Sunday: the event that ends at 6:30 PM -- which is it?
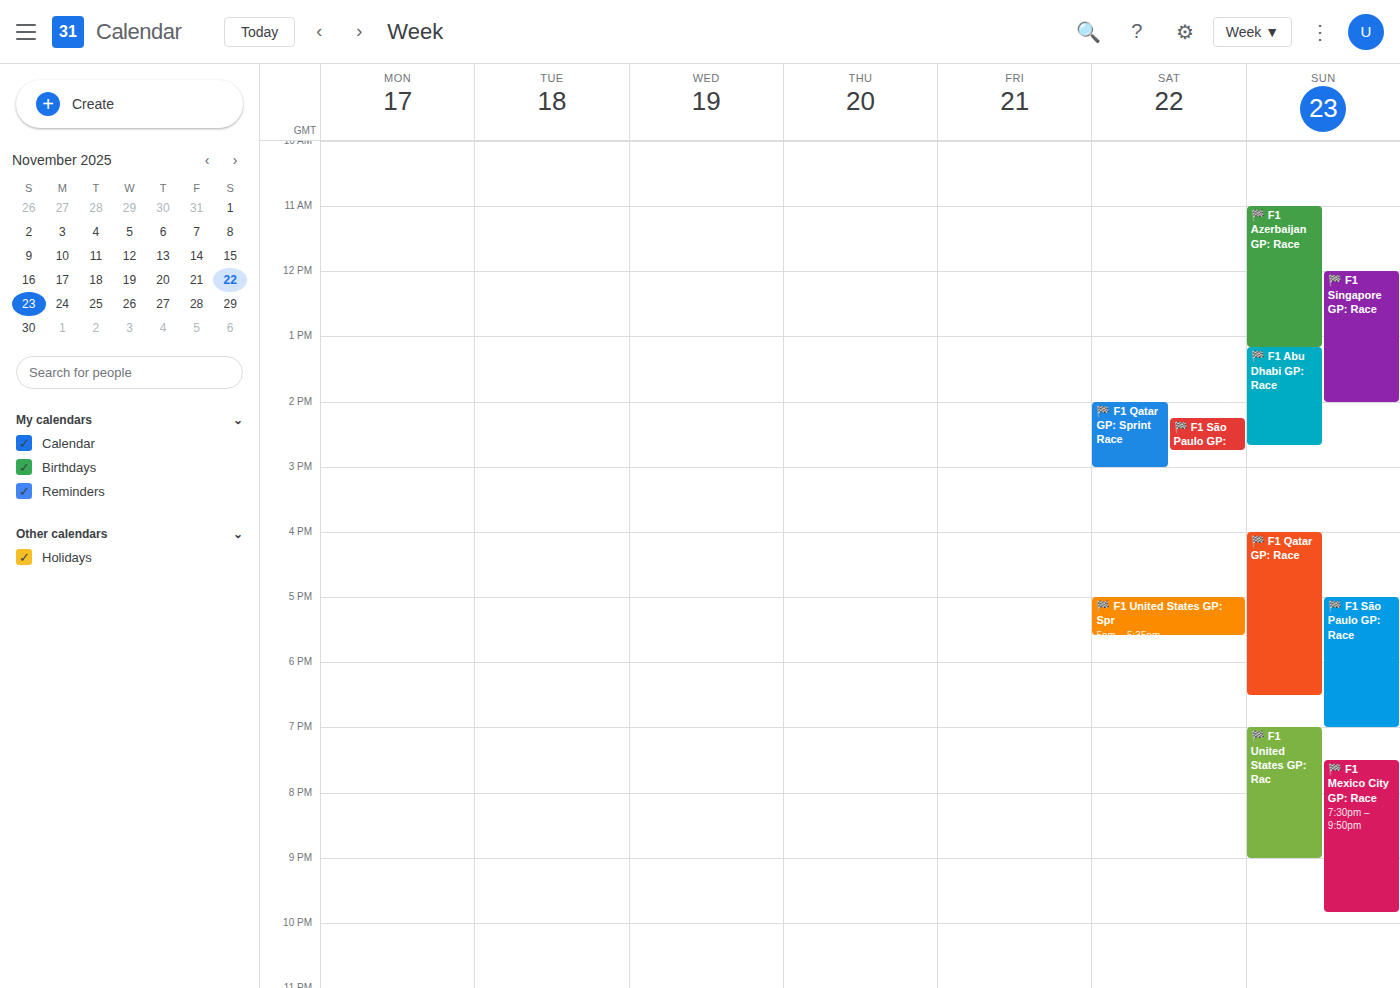
"🏁 F1 Qatar GP: Race"